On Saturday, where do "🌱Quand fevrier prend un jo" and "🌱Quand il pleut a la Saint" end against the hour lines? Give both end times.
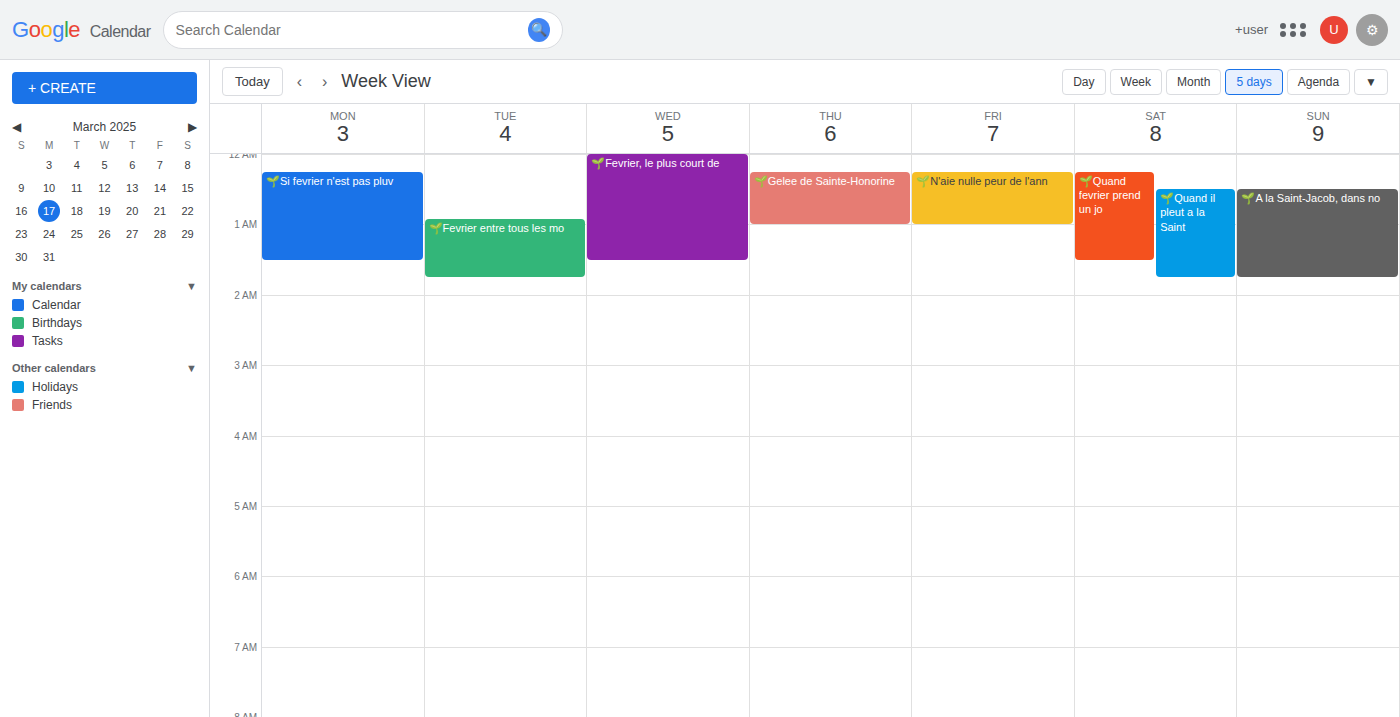
"🌱Quand fevrier prend un jo": 01:30, halfway between the 01:00 and 02:00 lines. "🌱Quand il pleut a la Saint": 01:45, neither: three quarters of the way from the 01:00 line to the 02:00 line.